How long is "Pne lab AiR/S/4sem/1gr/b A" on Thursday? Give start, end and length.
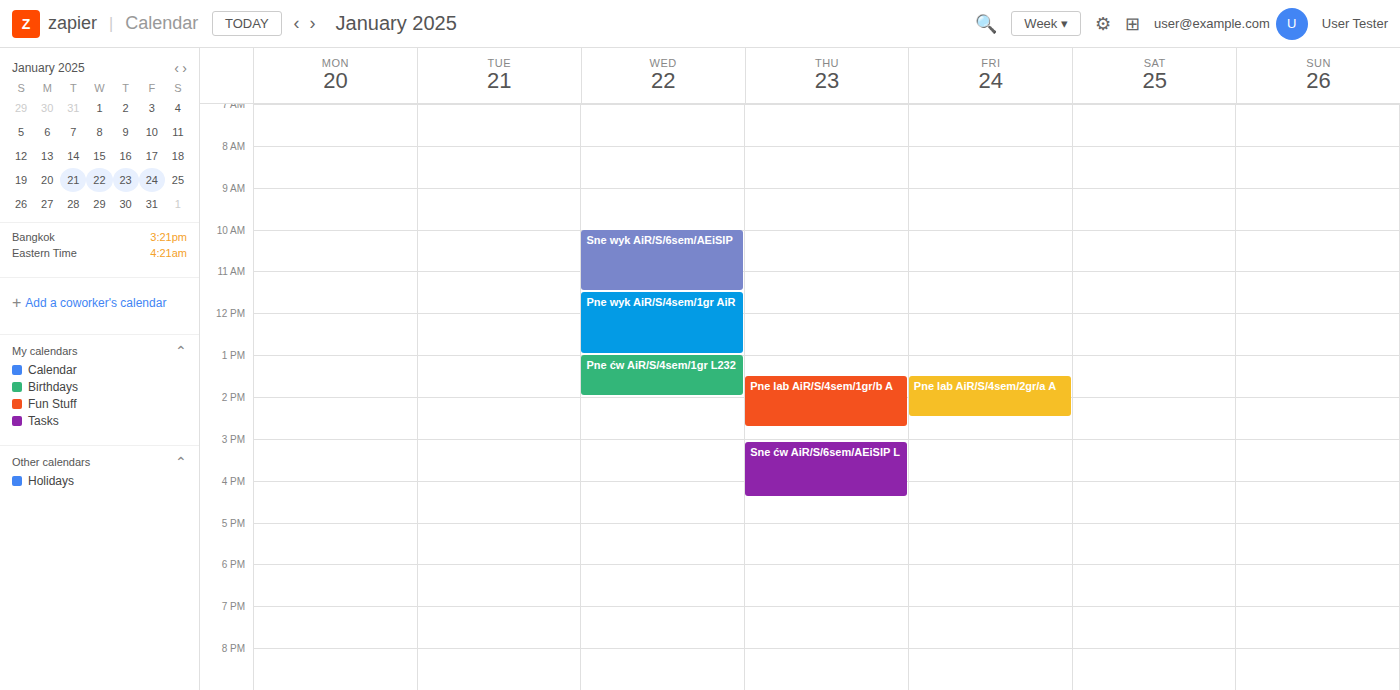
1:30 PM to 2:45 PM, 1 hour 15 minutes